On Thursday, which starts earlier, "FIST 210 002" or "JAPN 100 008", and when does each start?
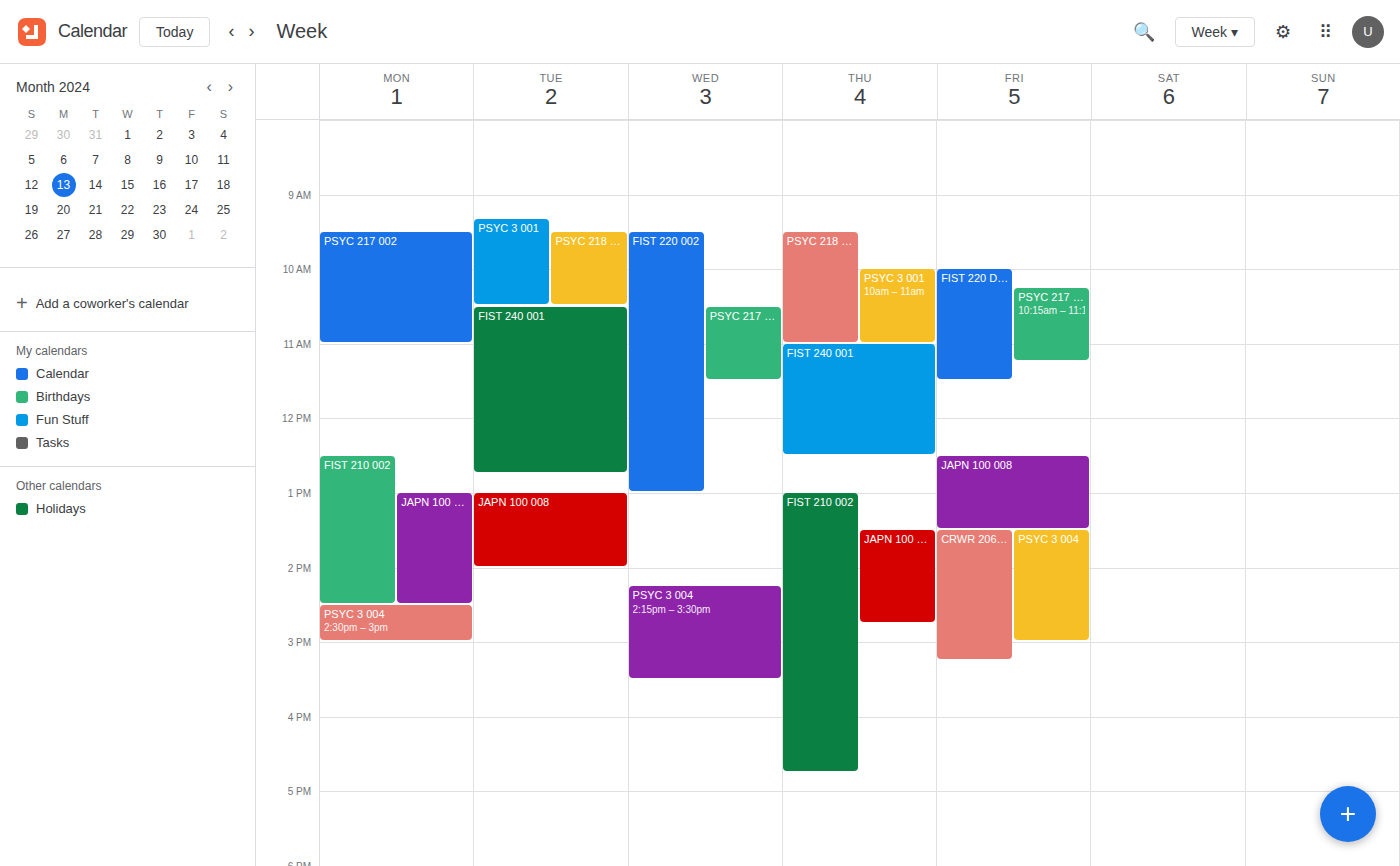
"FIST 210 002" 1:00 PM; "JAPN 100 008" 1:30 PM.